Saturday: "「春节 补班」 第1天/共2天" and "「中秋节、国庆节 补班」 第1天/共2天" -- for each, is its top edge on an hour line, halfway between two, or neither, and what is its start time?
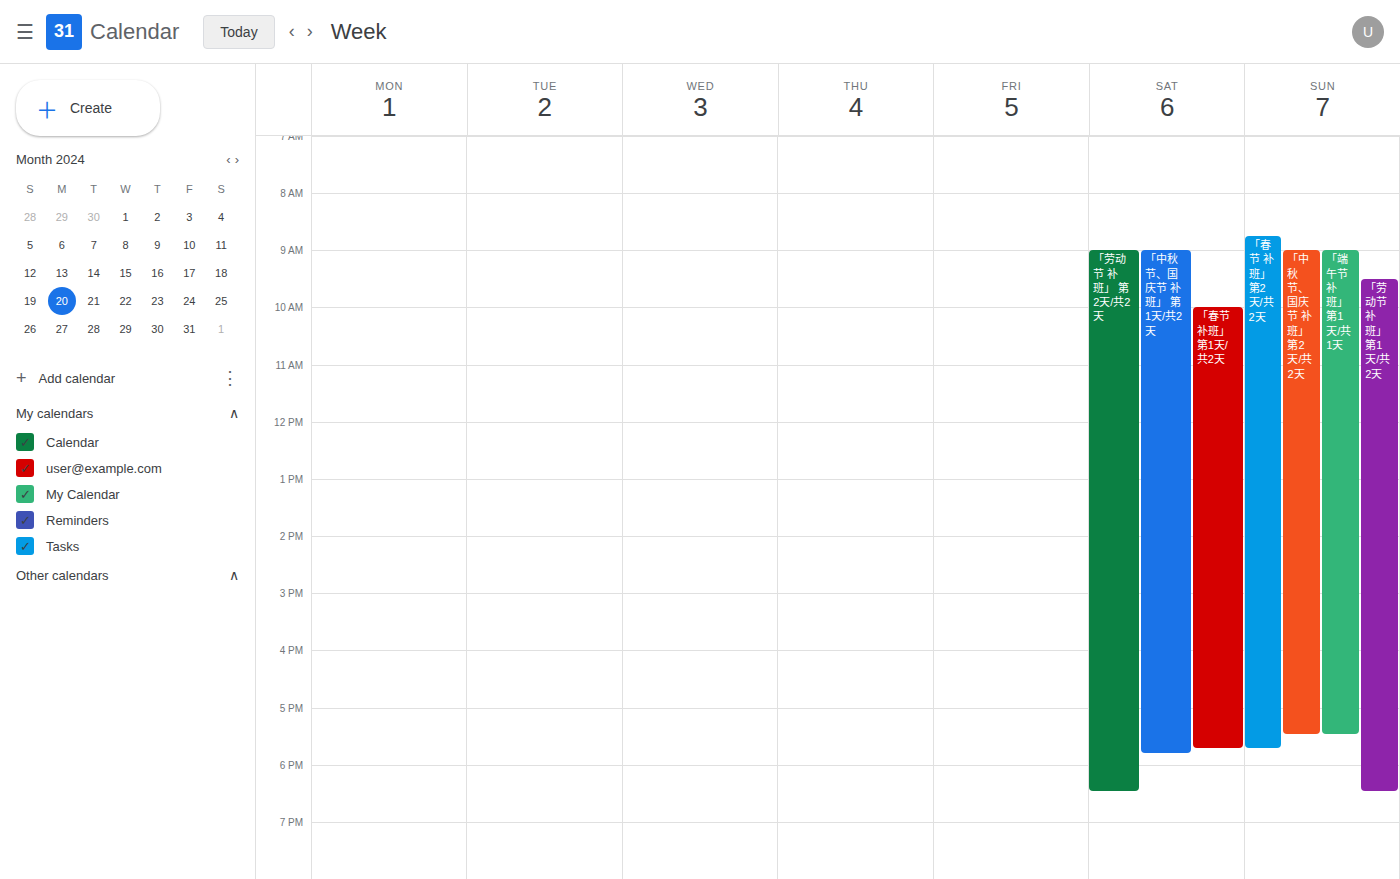
"「春节 补班」 第1天/共2天": 10:00, exactly on the 10:00 line. "「中秋节、国庆节 补班」 第1天/共2天": 09:00, exactly on the 09:00 line.